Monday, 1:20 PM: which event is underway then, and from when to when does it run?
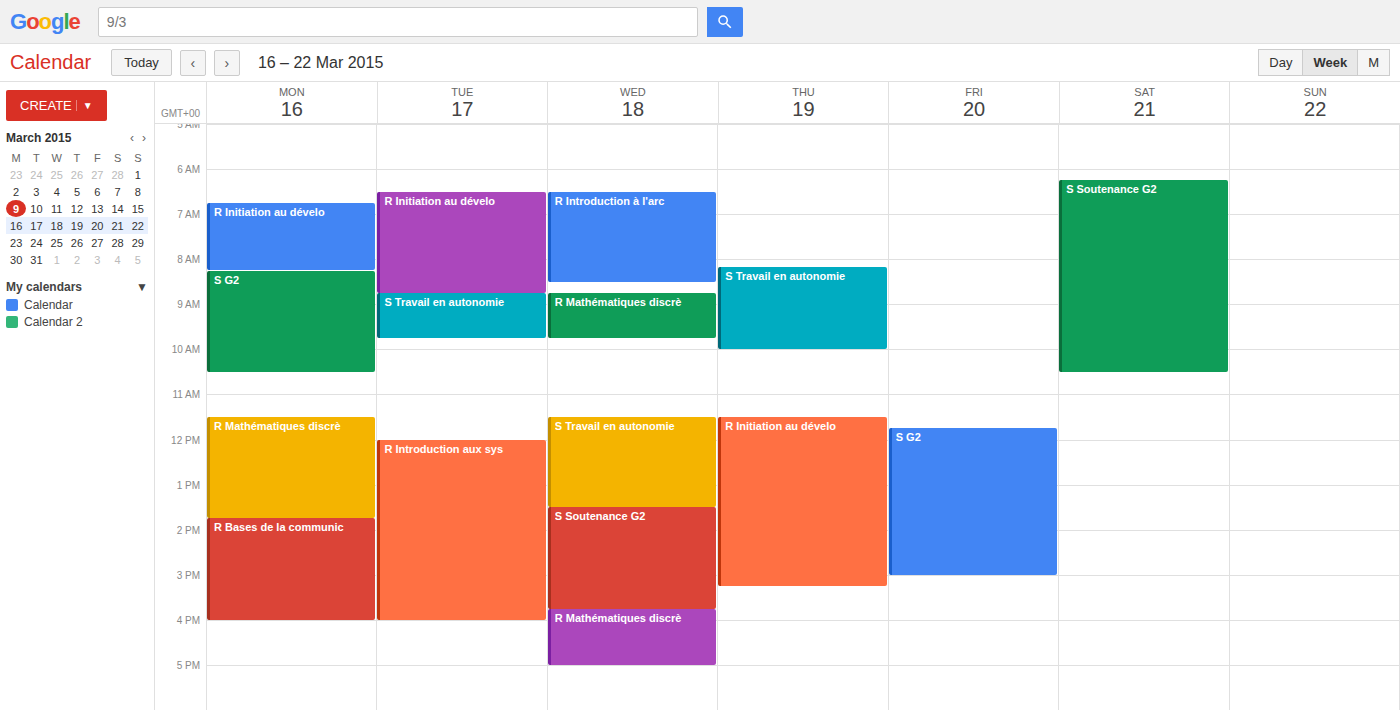
"R Mathématiques discrè", 11:30 AM to 1:45 PM